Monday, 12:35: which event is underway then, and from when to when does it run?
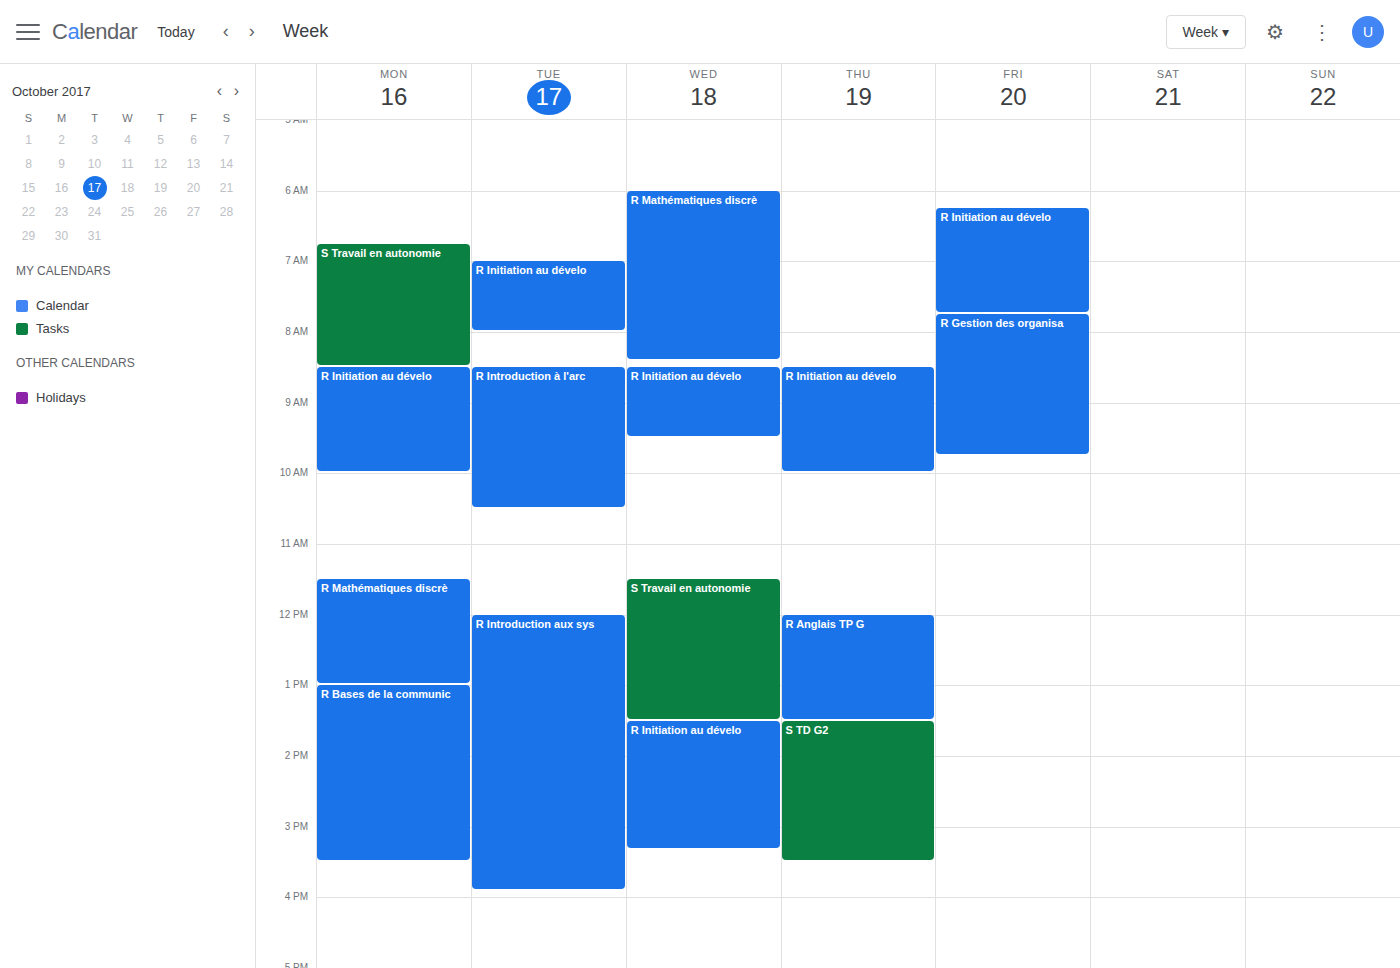
"R Mathématiques discrè", 11:30 to 13:00